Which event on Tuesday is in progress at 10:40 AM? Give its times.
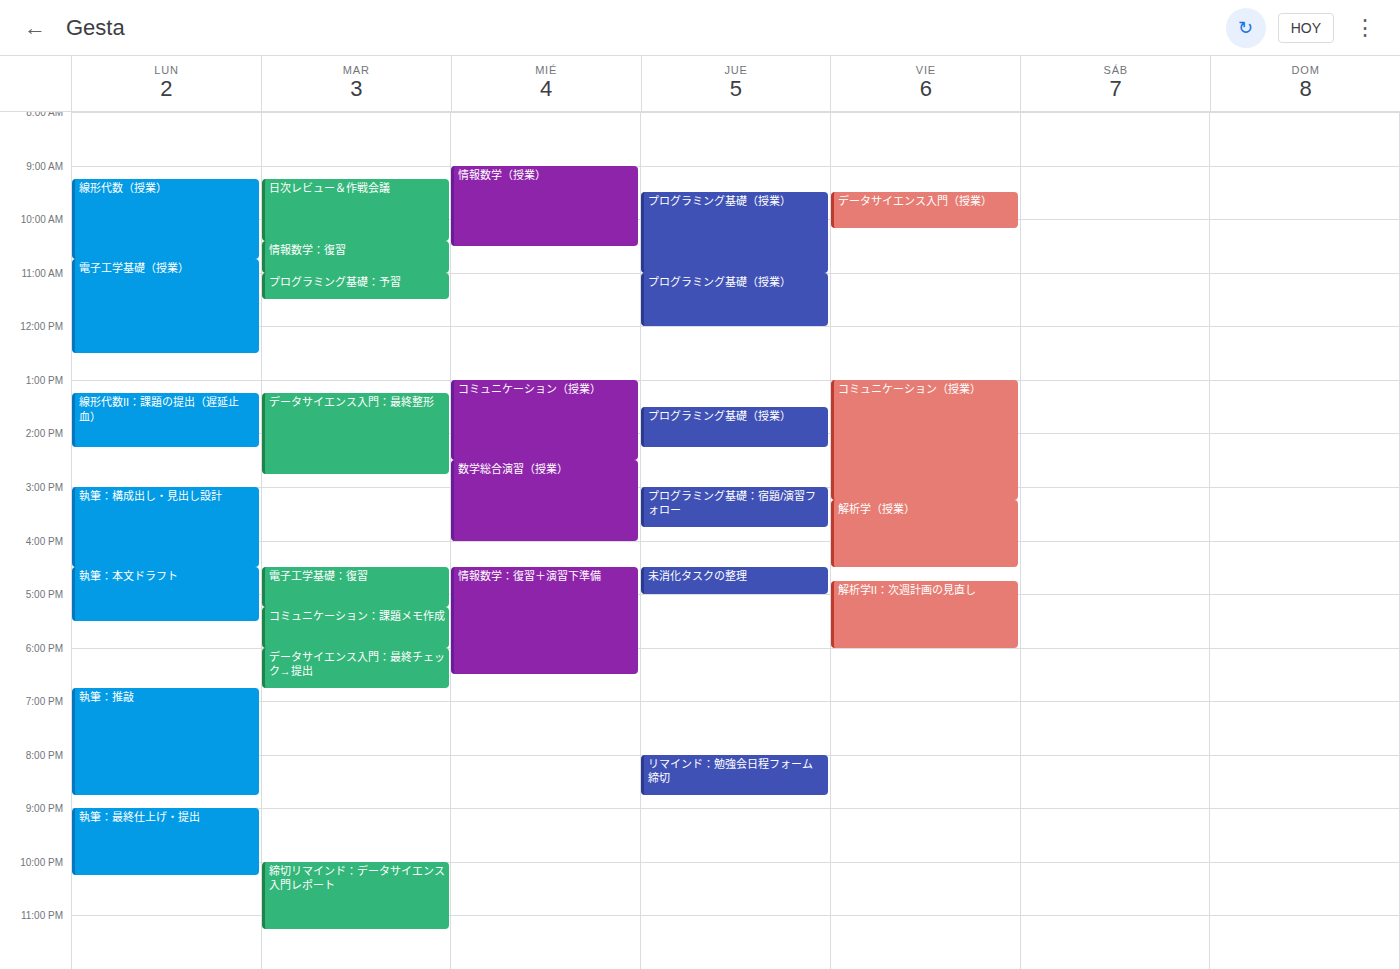
"情報数学：復習", 10:25 AM to 11:00 AM